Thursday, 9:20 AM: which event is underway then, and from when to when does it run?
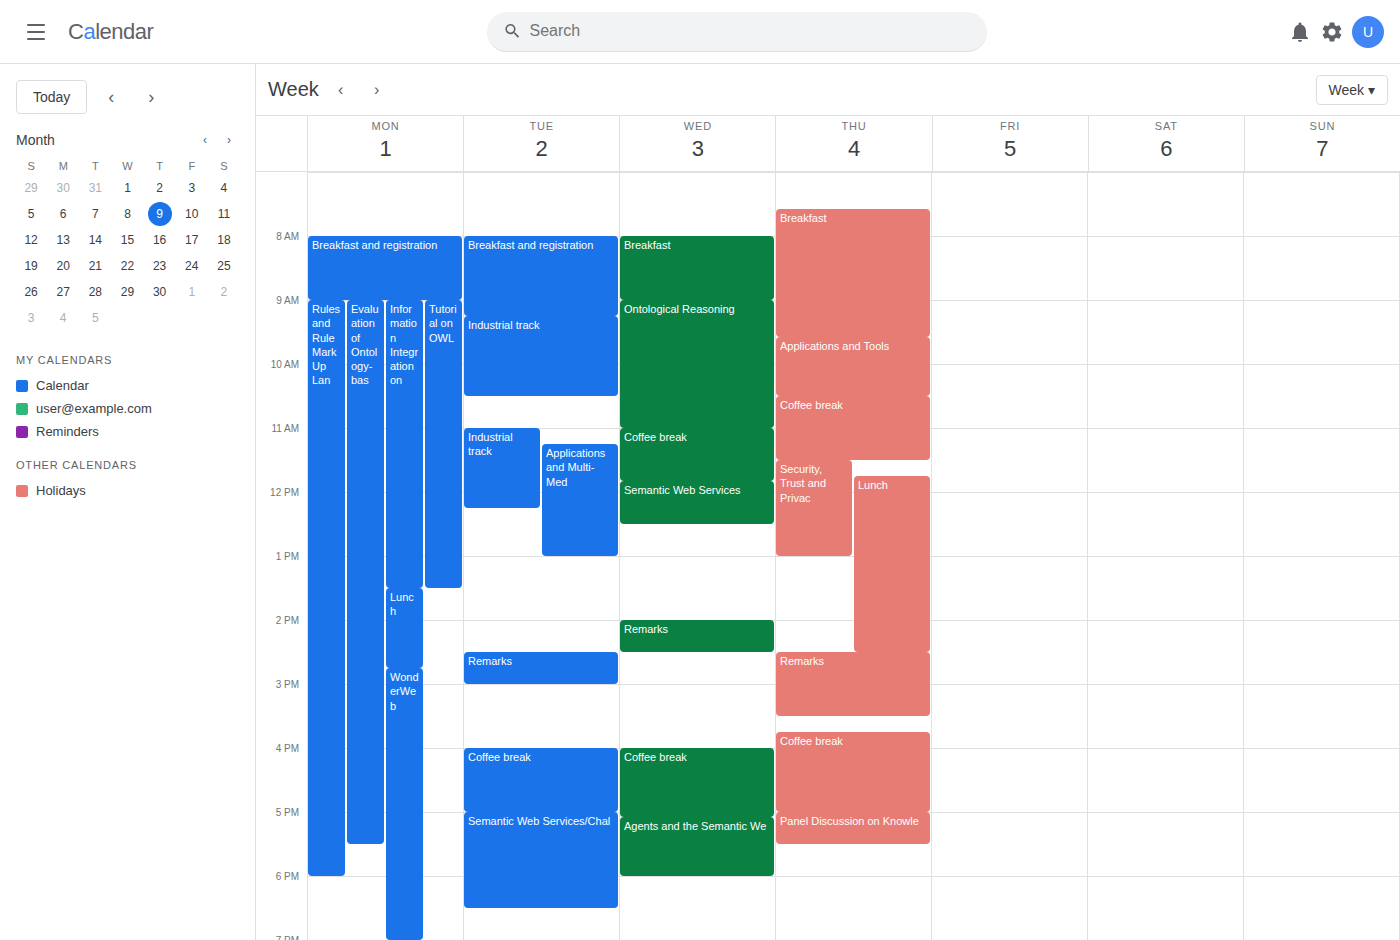
"Breakfast", 7:35 AM to 9:35 AM